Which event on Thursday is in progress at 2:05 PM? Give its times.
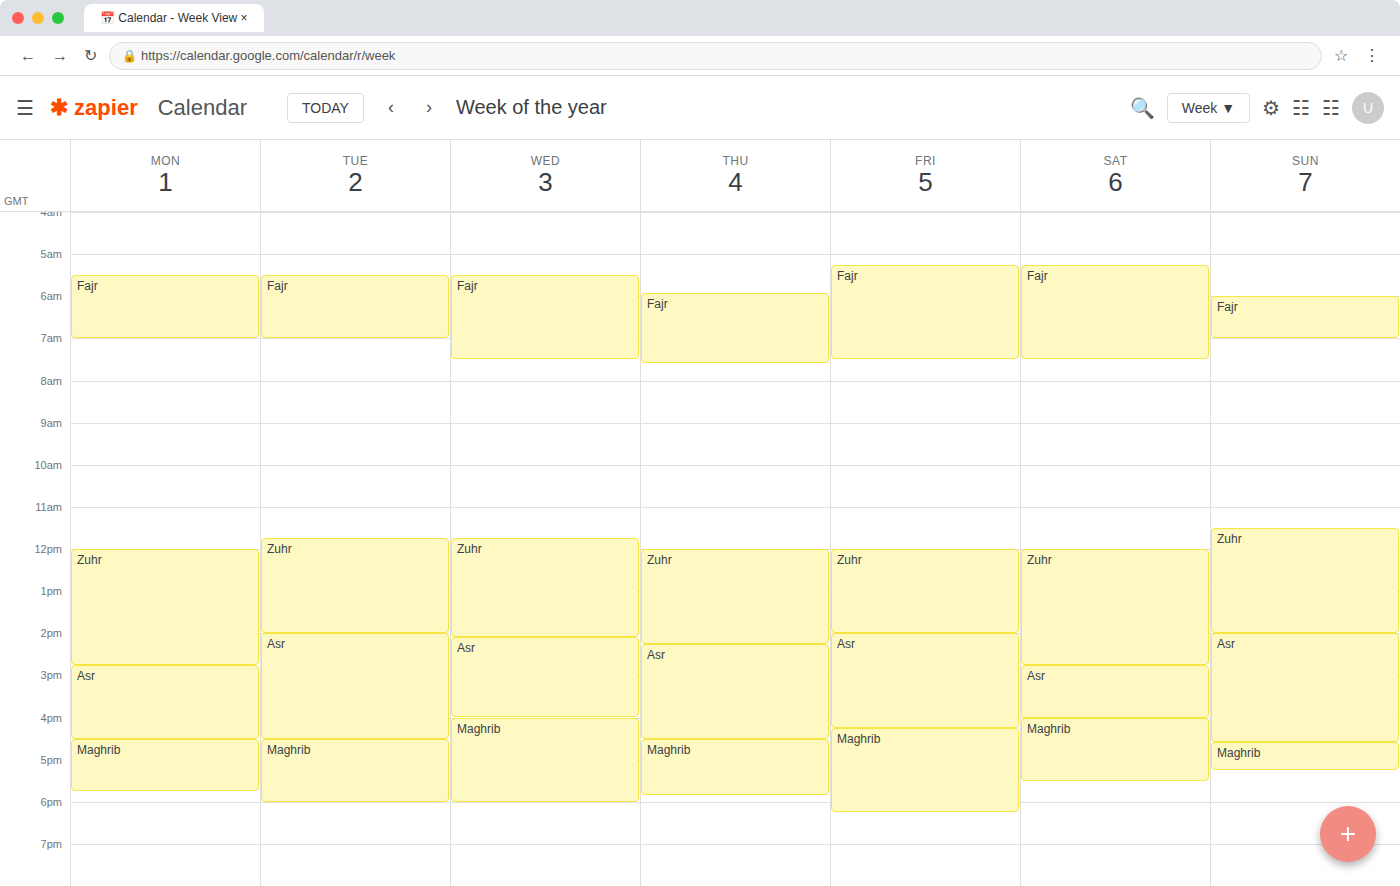
"Zuhr", 12:00 PM to 2:15 PM